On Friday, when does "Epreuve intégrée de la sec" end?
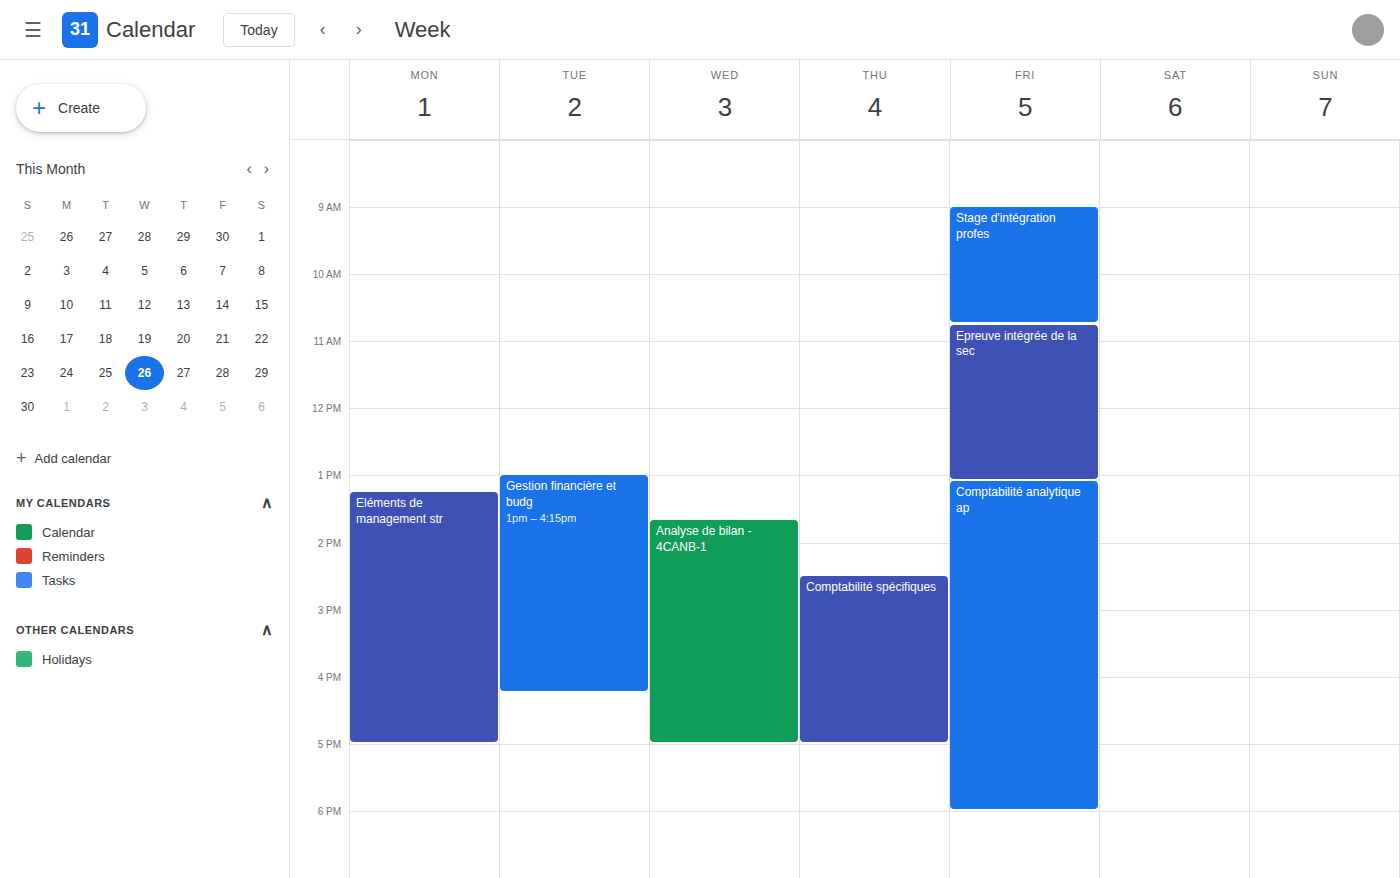
1:05 PM